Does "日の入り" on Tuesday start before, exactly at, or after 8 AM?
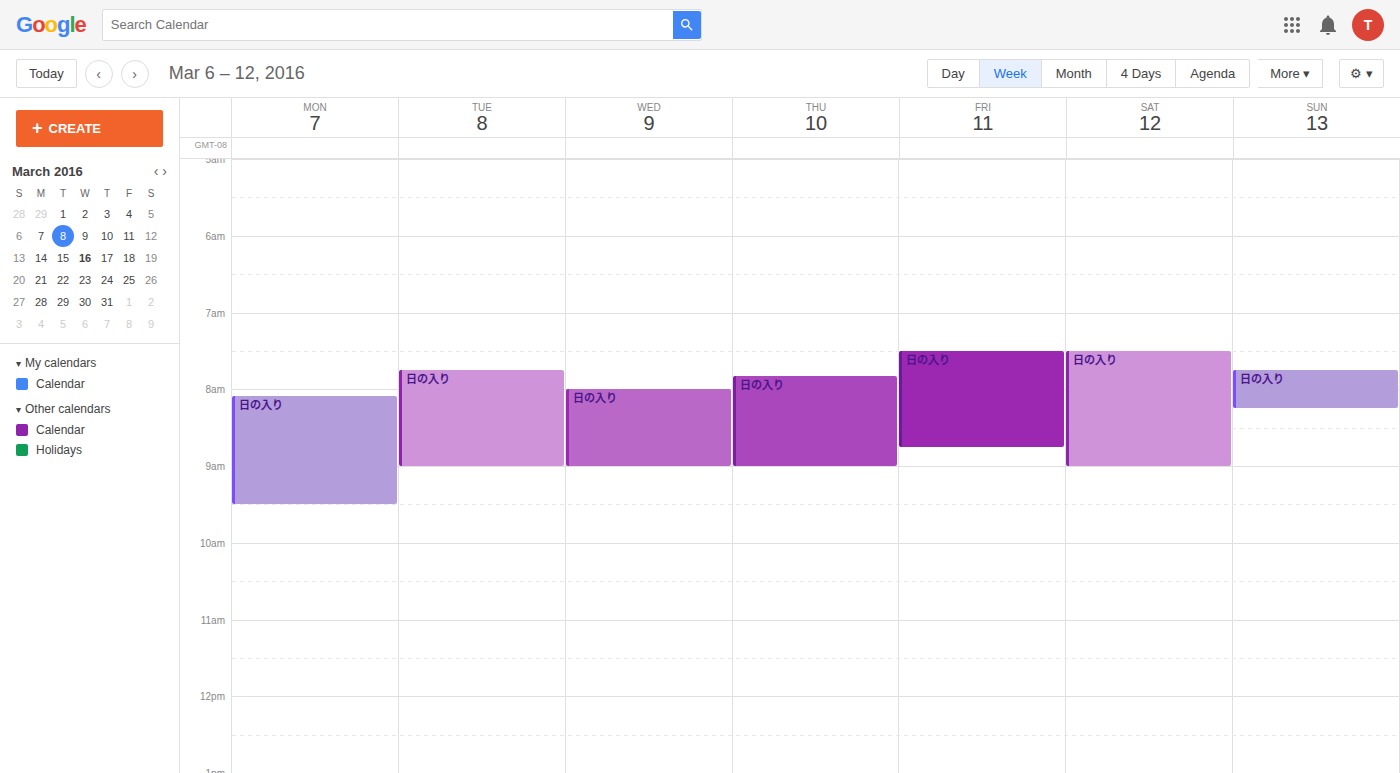
7:45 AM -- before 8 AM, 15 minutes above the 8 AM line.